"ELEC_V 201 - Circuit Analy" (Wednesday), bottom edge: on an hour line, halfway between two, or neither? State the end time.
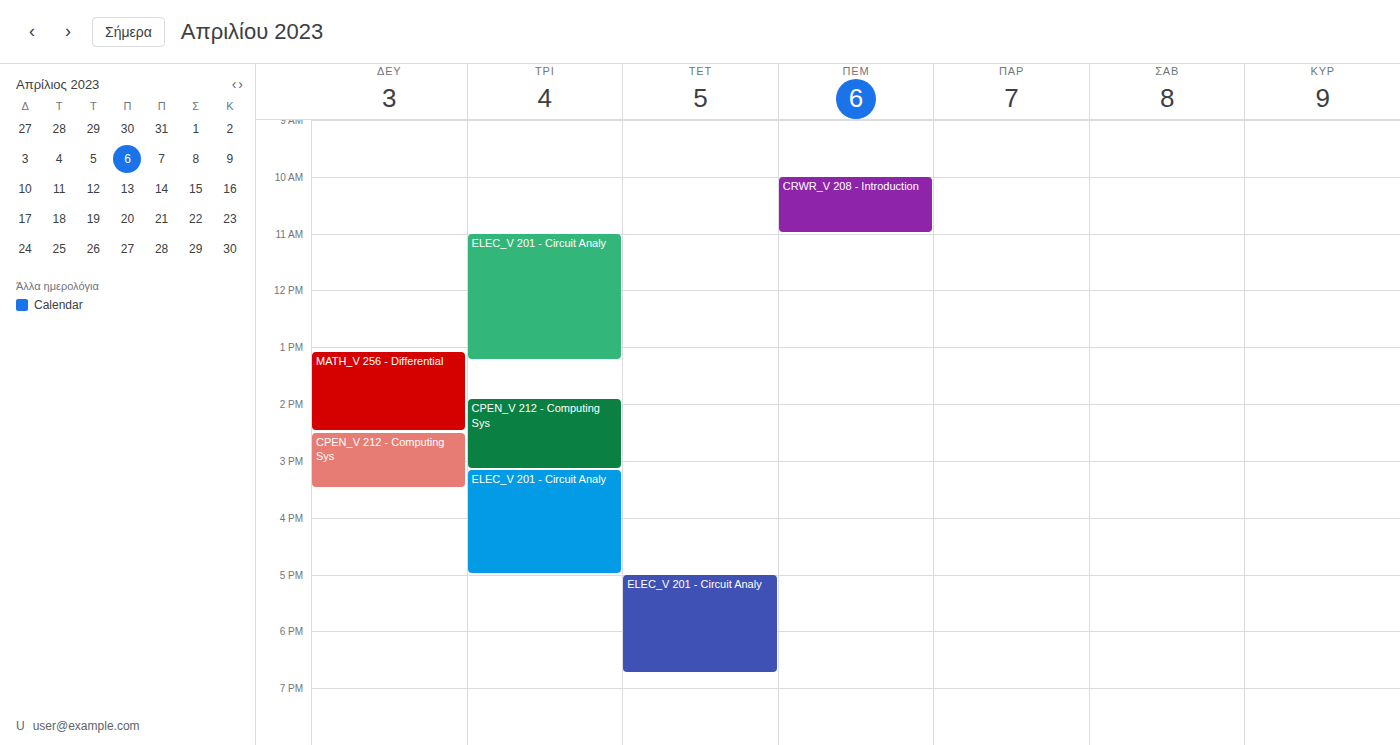
6:45 PM -- neither: three quarters of the way from the 6 PM line to the 7 PM line.